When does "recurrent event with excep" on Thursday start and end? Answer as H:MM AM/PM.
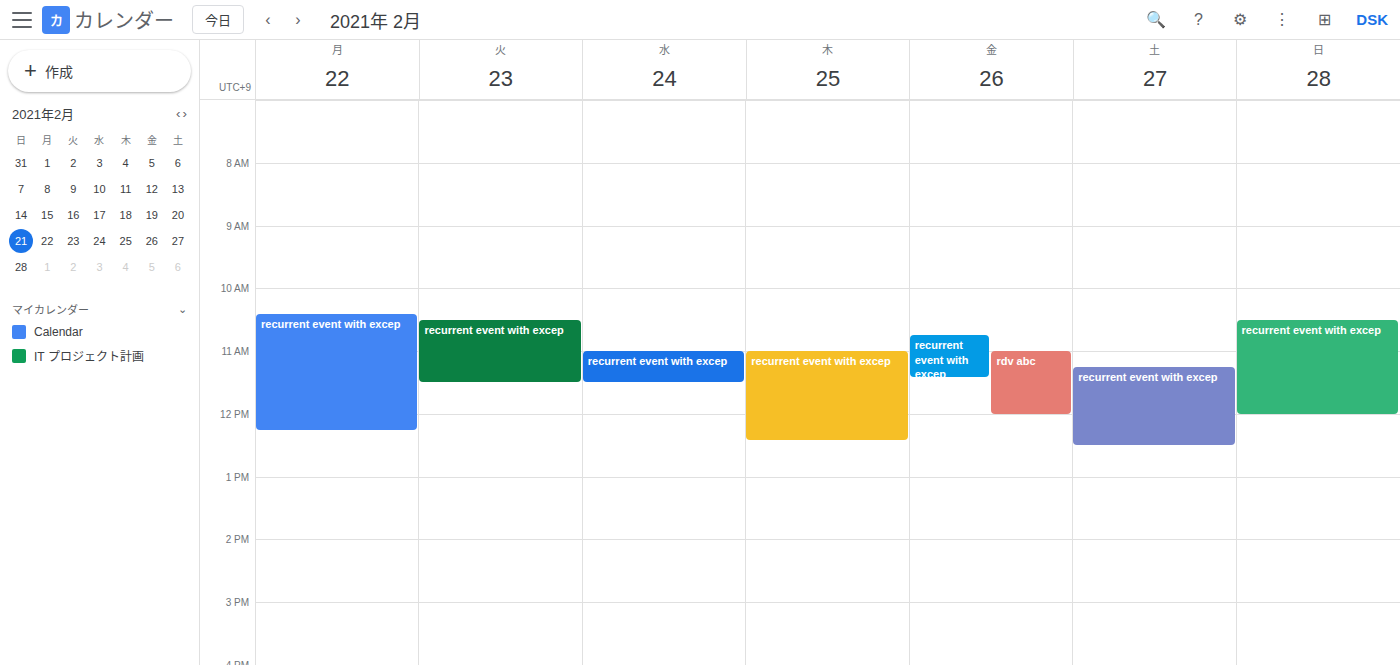
11:00 AM to 12:25 PM